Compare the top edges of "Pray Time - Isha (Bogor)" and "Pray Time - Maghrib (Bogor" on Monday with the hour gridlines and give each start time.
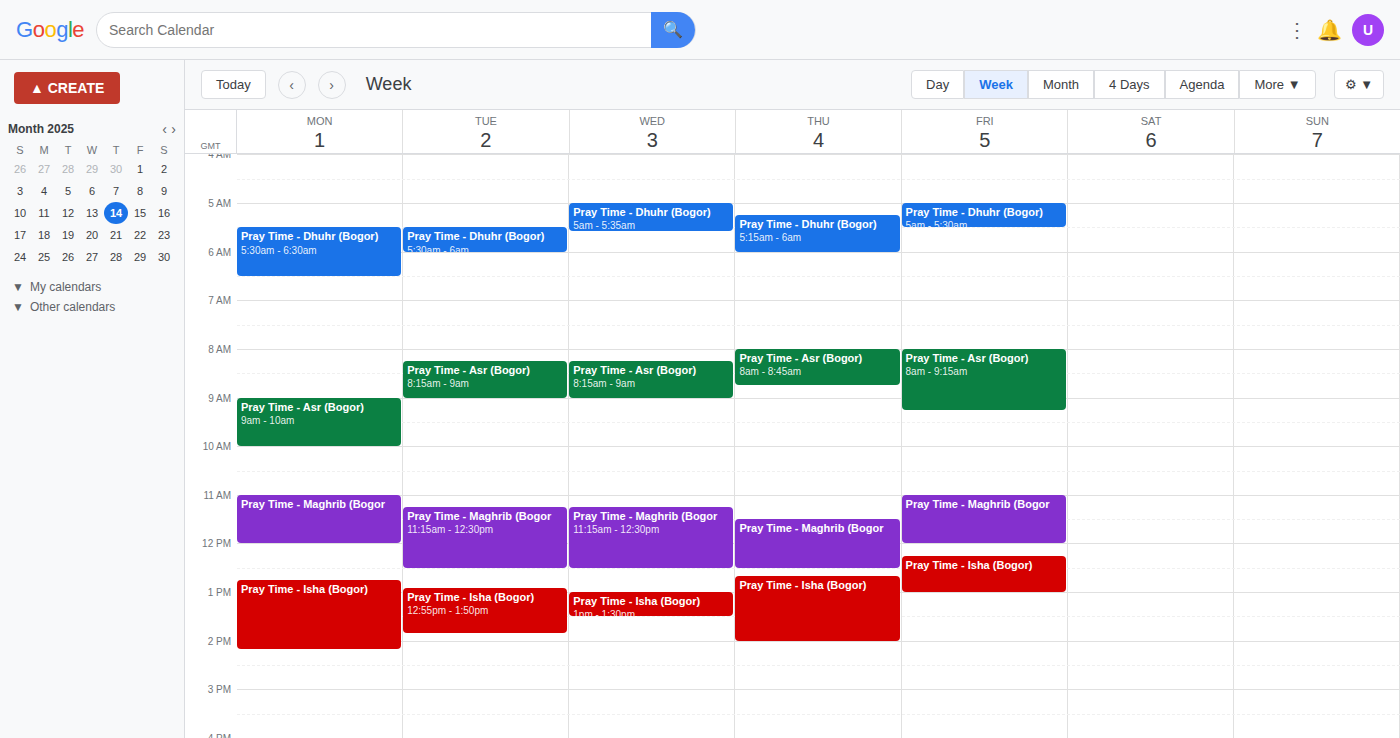
"Pray Time - Isha (Bogor)": 12:45 PM, neither: three quarters of the way from the 12 PM line to the 1 PM line. "Pray Time - Maghrib (Bogor": 11:00 AM, exactly on the 11 AM line.